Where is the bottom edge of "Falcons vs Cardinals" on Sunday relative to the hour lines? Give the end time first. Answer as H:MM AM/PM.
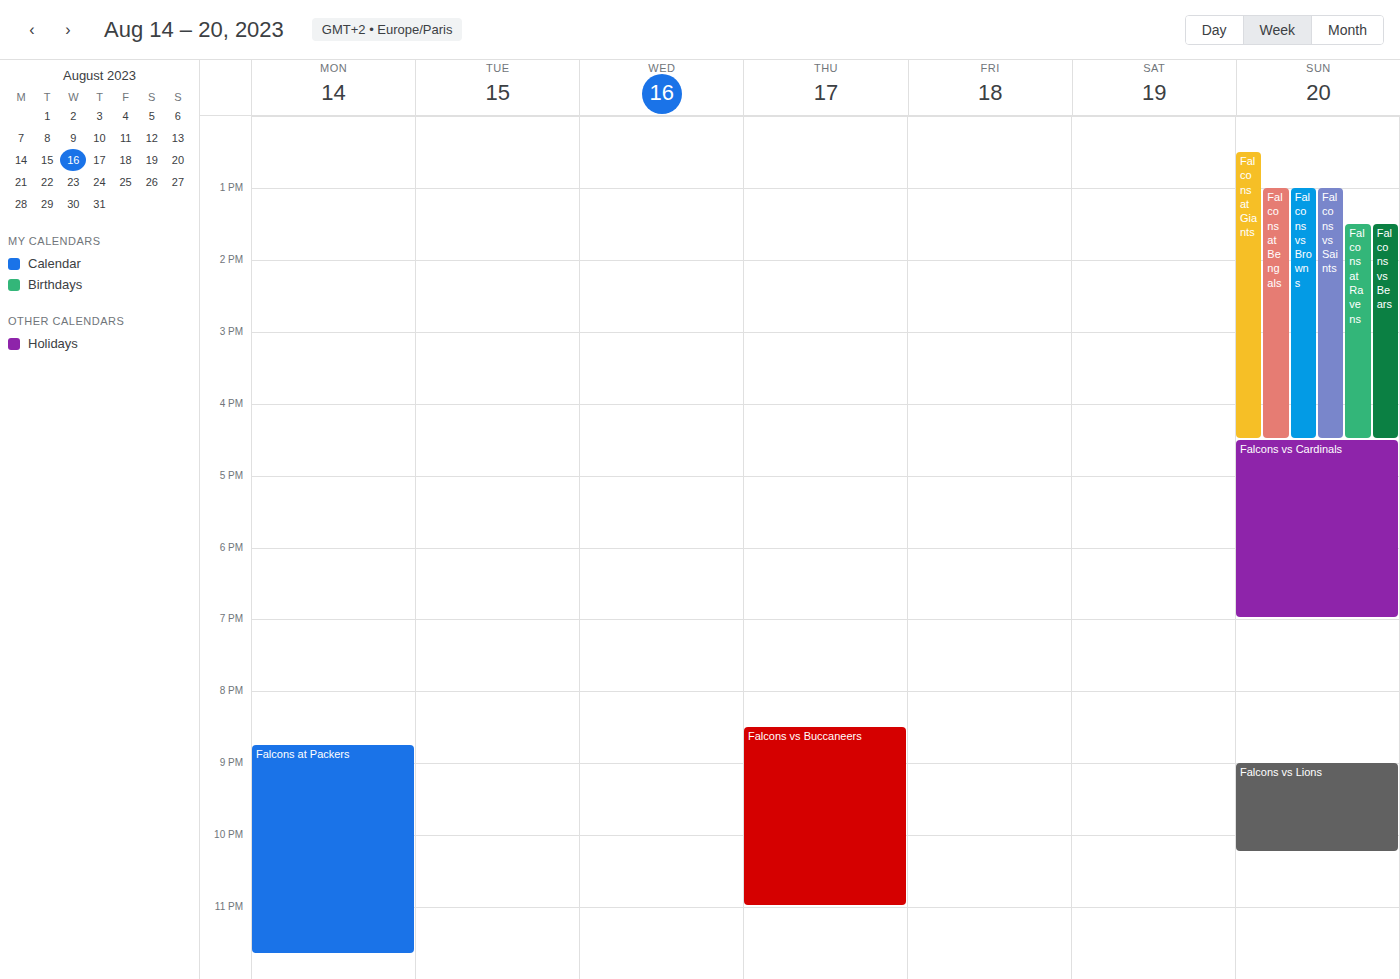
7:00 PM -- exactly on the 7 PM line.